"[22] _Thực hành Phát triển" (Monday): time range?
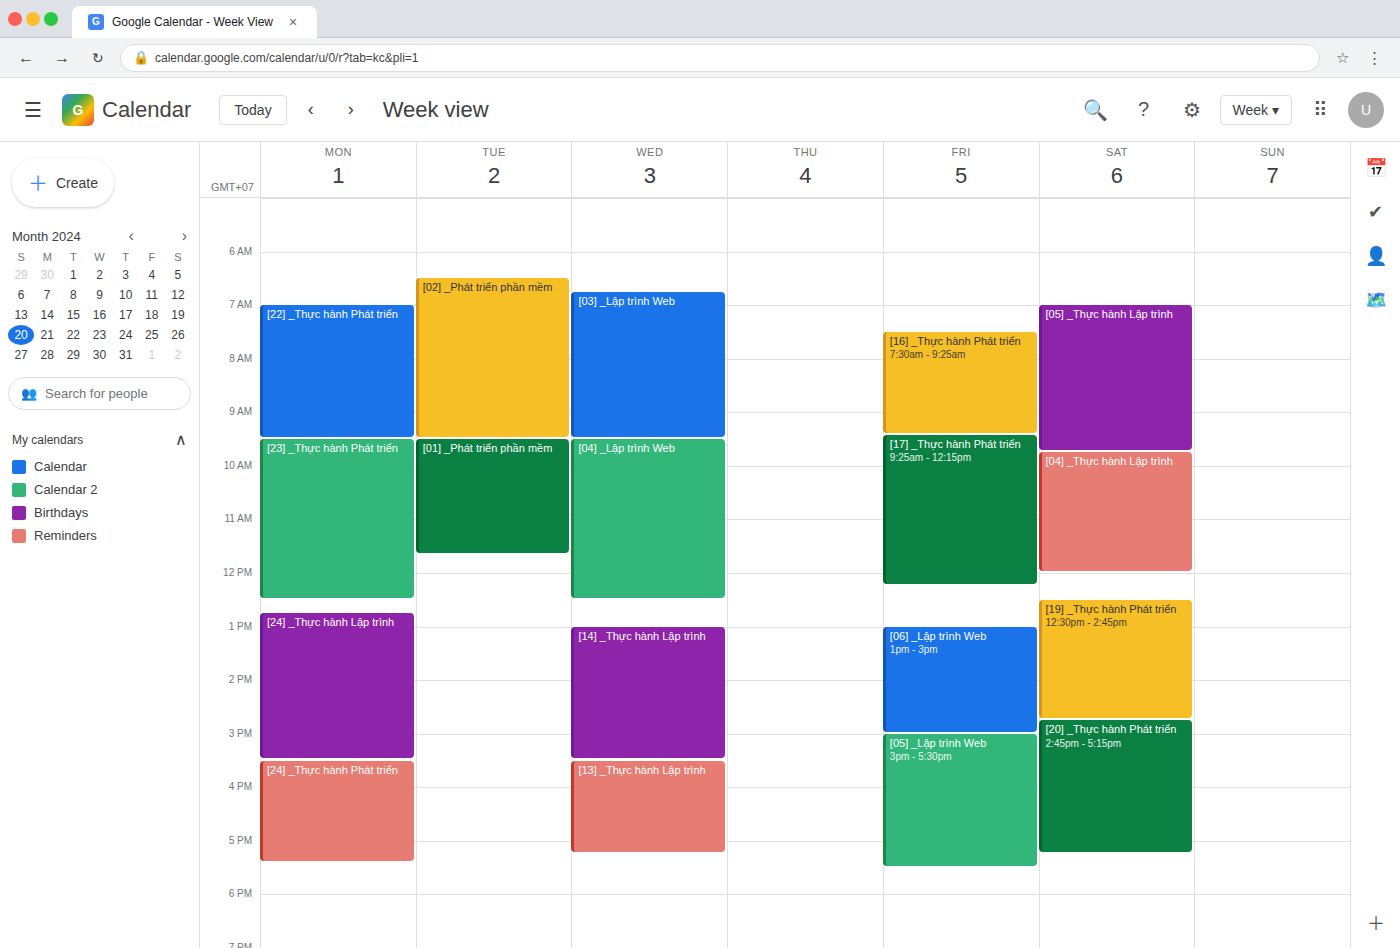
07:00 to 09:30